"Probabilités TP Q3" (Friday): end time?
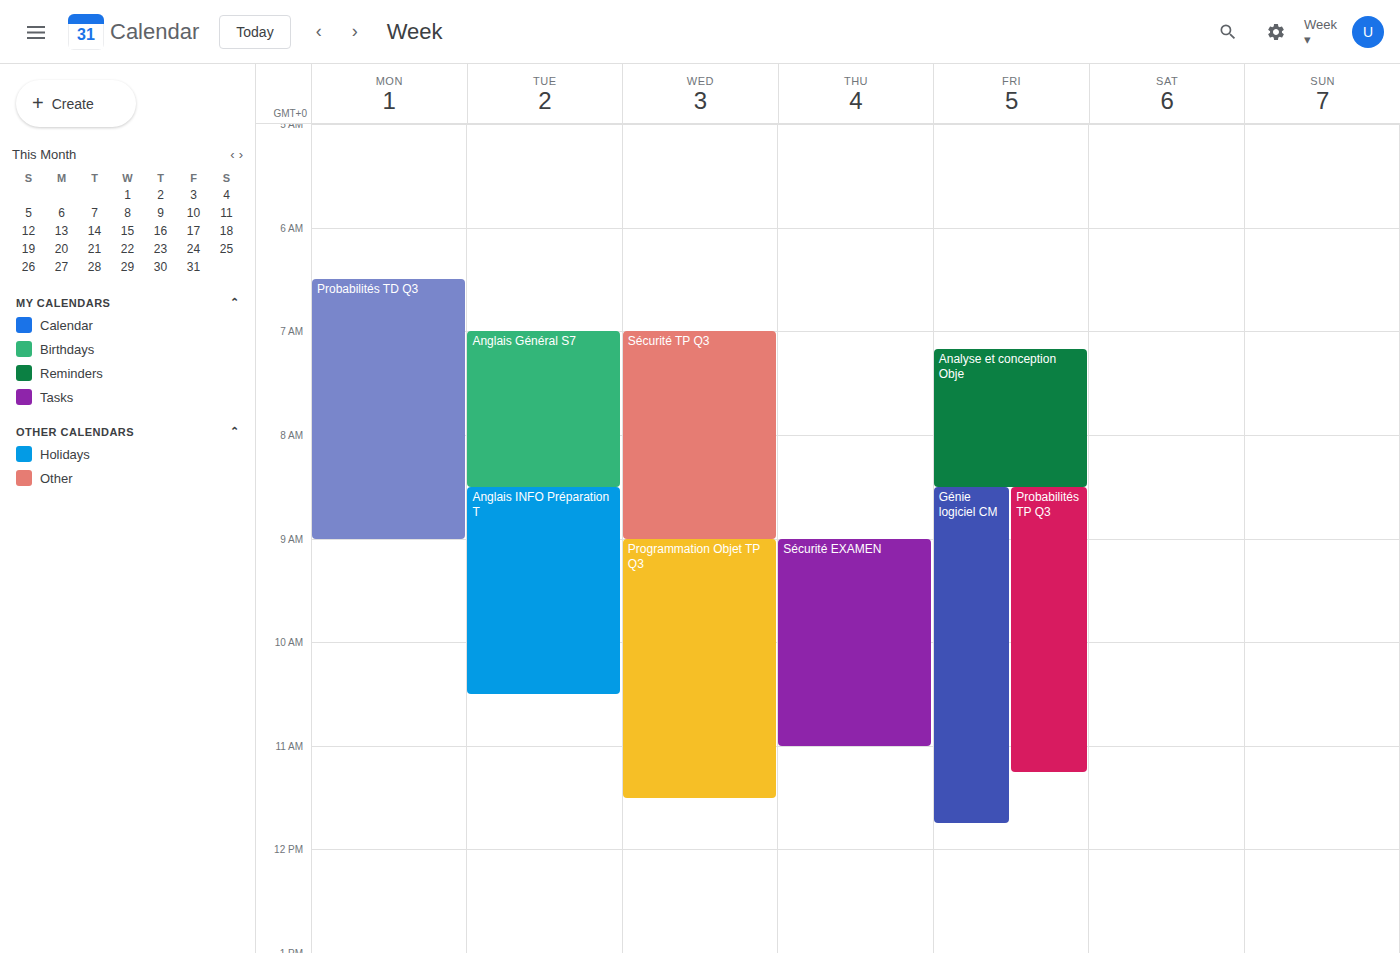
11:15 AM